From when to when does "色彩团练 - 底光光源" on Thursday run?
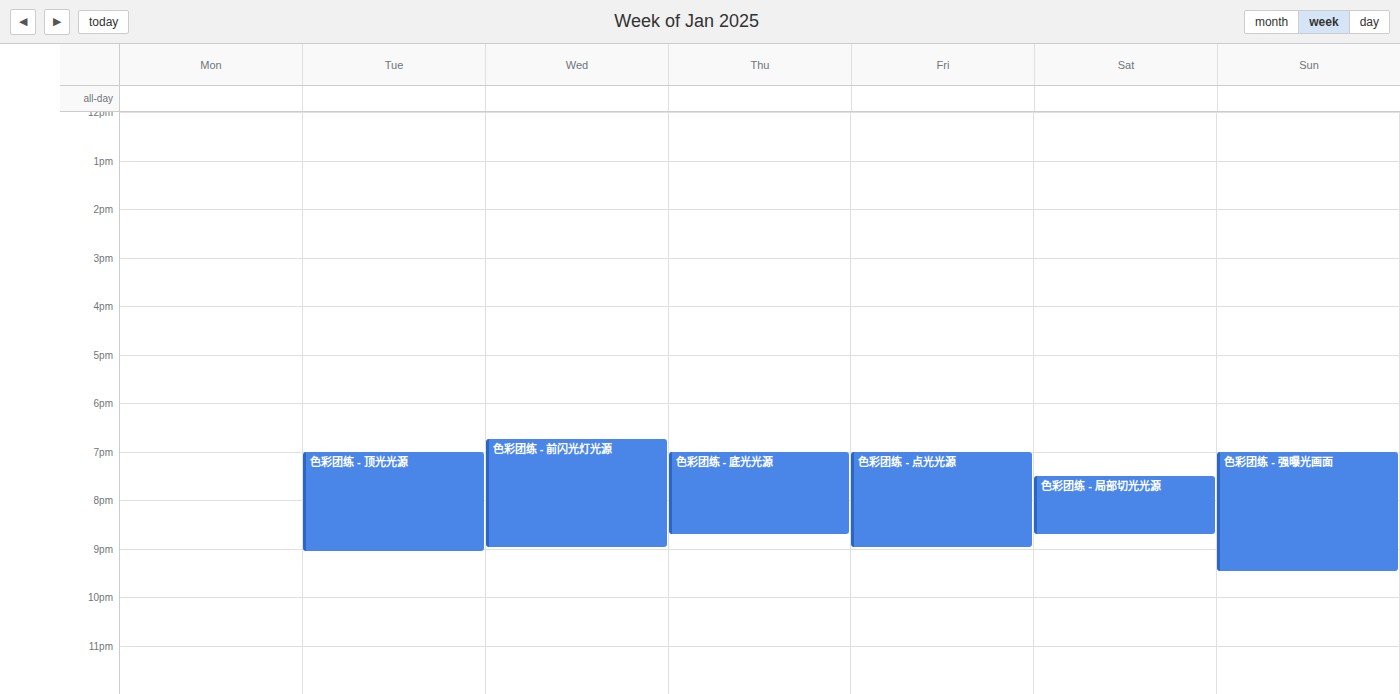
7:00 PM to 8:45 PM